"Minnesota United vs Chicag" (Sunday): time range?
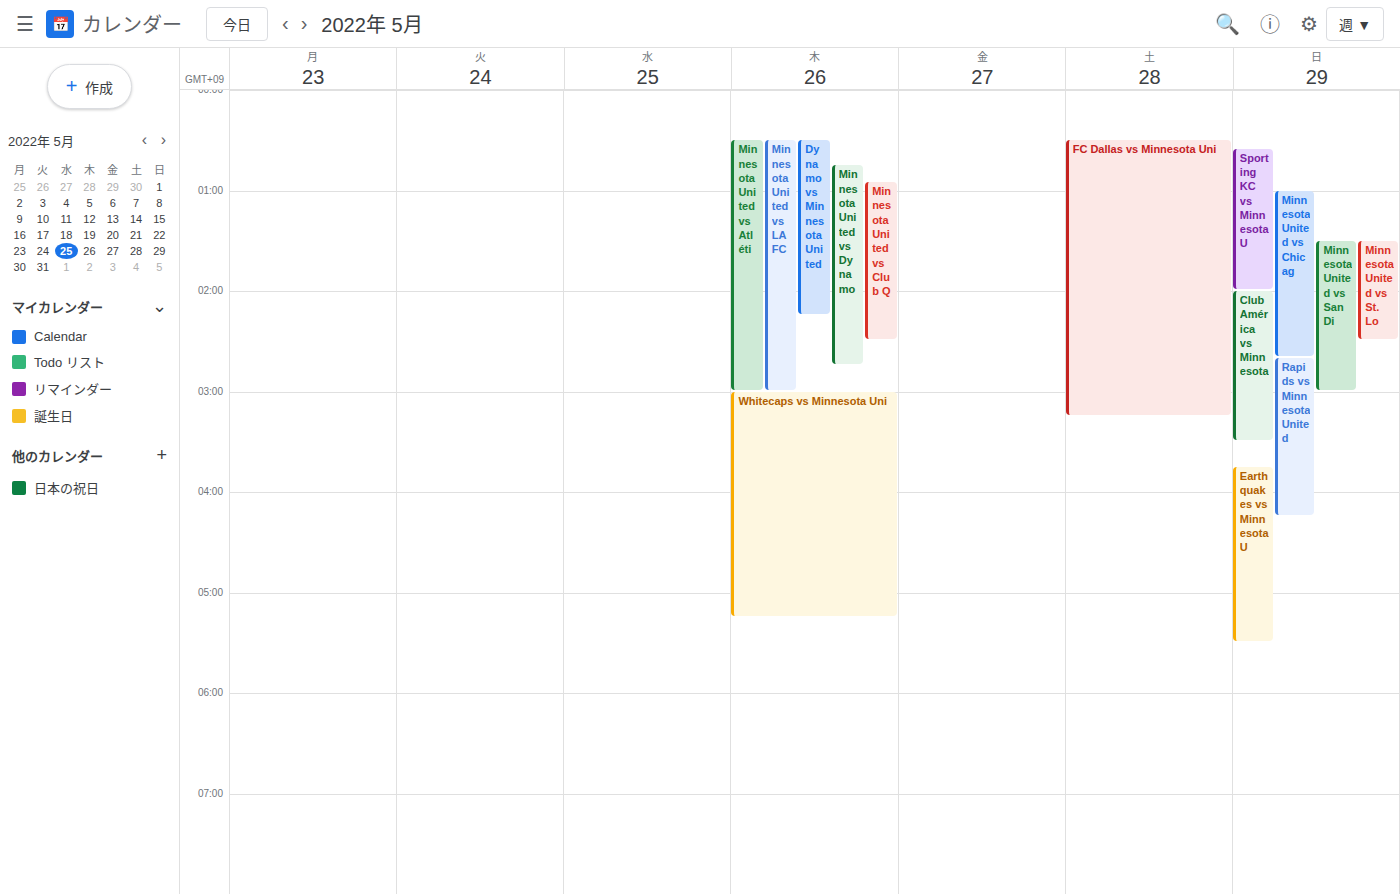
1:00 AM to 2:40 AM